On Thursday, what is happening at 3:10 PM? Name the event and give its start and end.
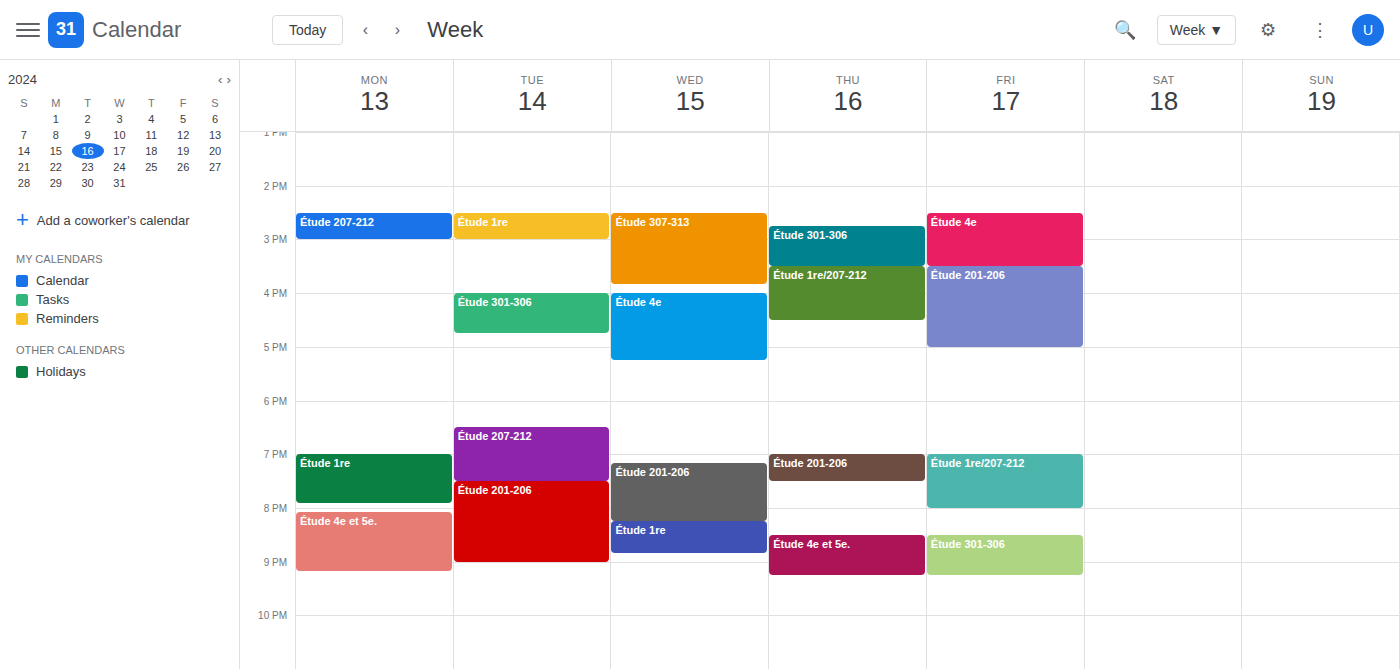
"Étude 301-306", 2:45 PM to 3:30 PM